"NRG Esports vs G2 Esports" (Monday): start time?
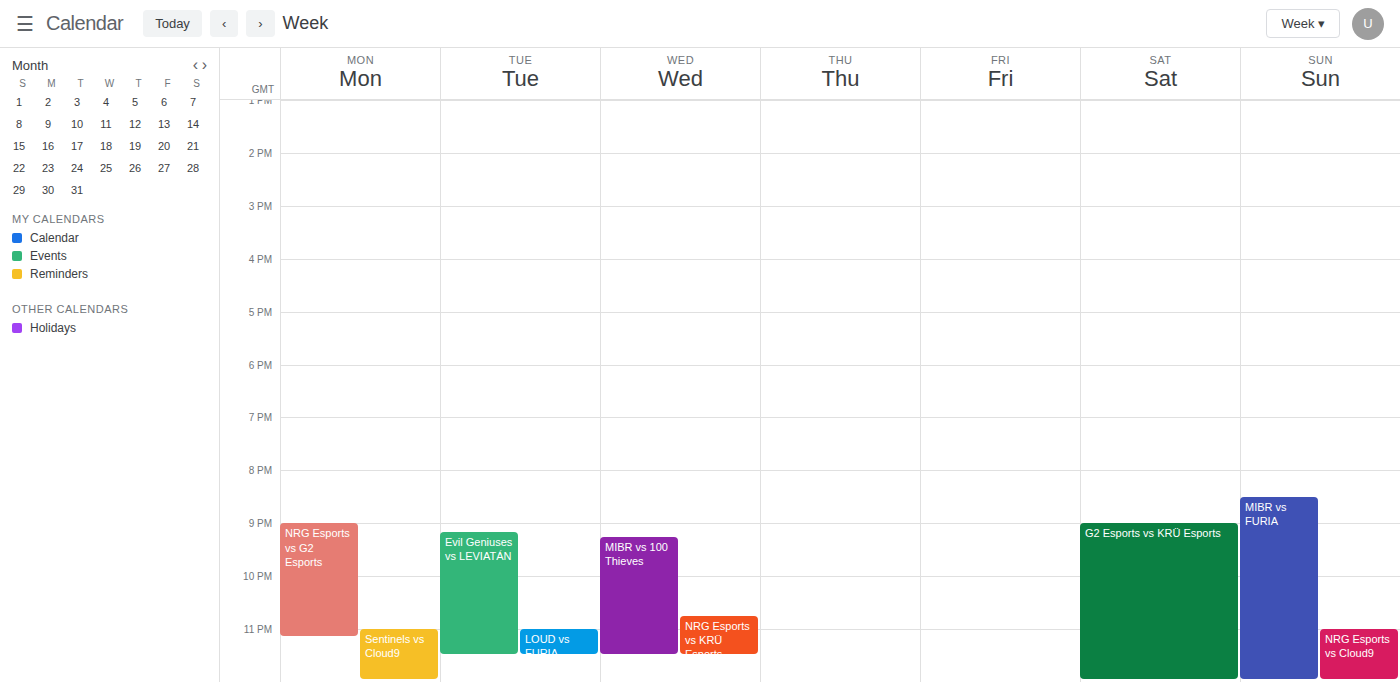
9:00 PM